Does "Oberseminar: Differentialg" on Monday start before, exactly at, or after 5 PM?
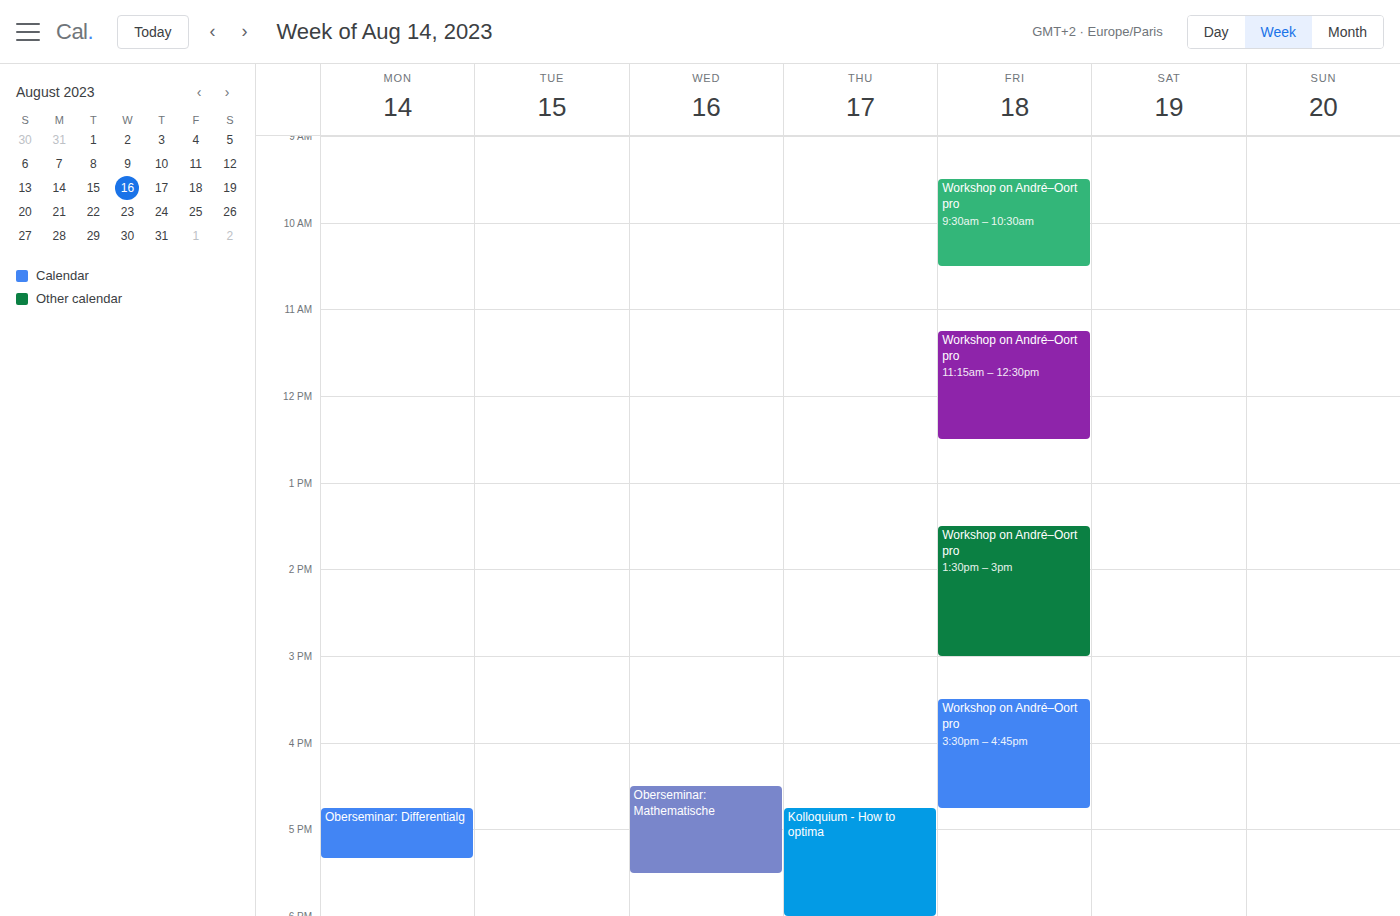
4:45 PM -- before 5 PM, 15 minutes above the 5 PM line.